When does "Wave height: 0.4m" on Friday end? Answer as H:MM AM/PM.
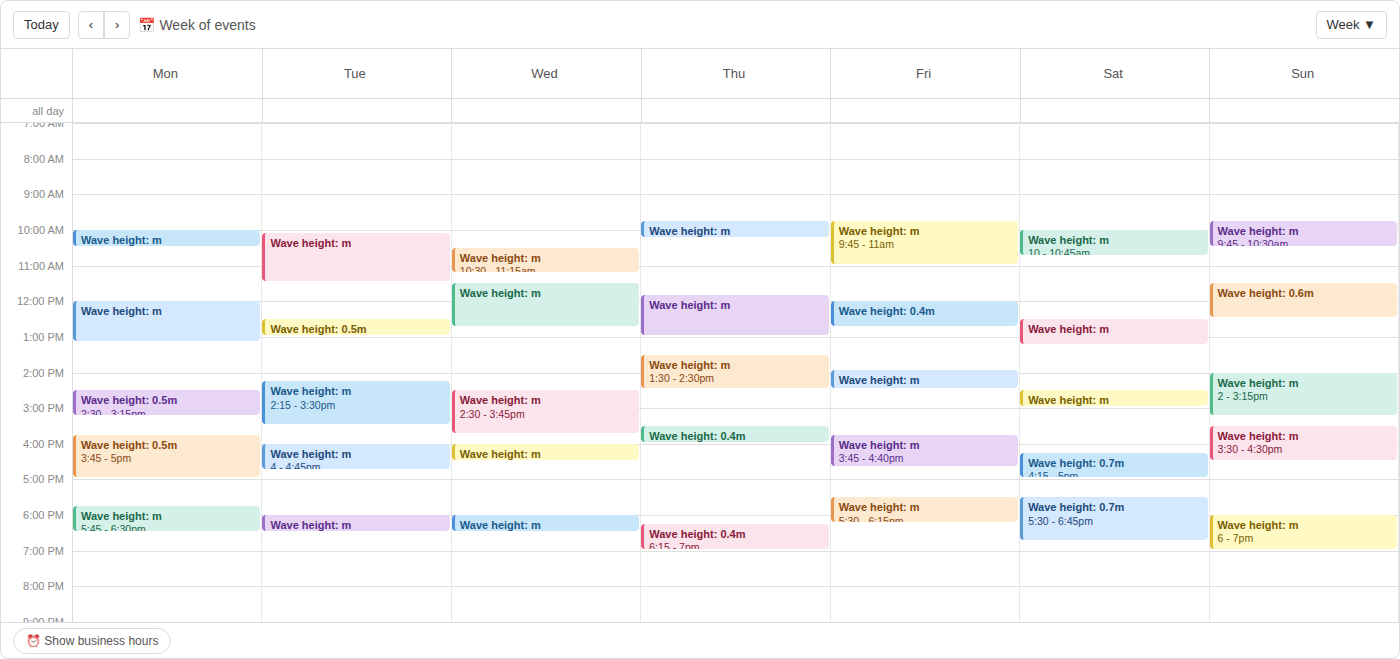
12:45 PM